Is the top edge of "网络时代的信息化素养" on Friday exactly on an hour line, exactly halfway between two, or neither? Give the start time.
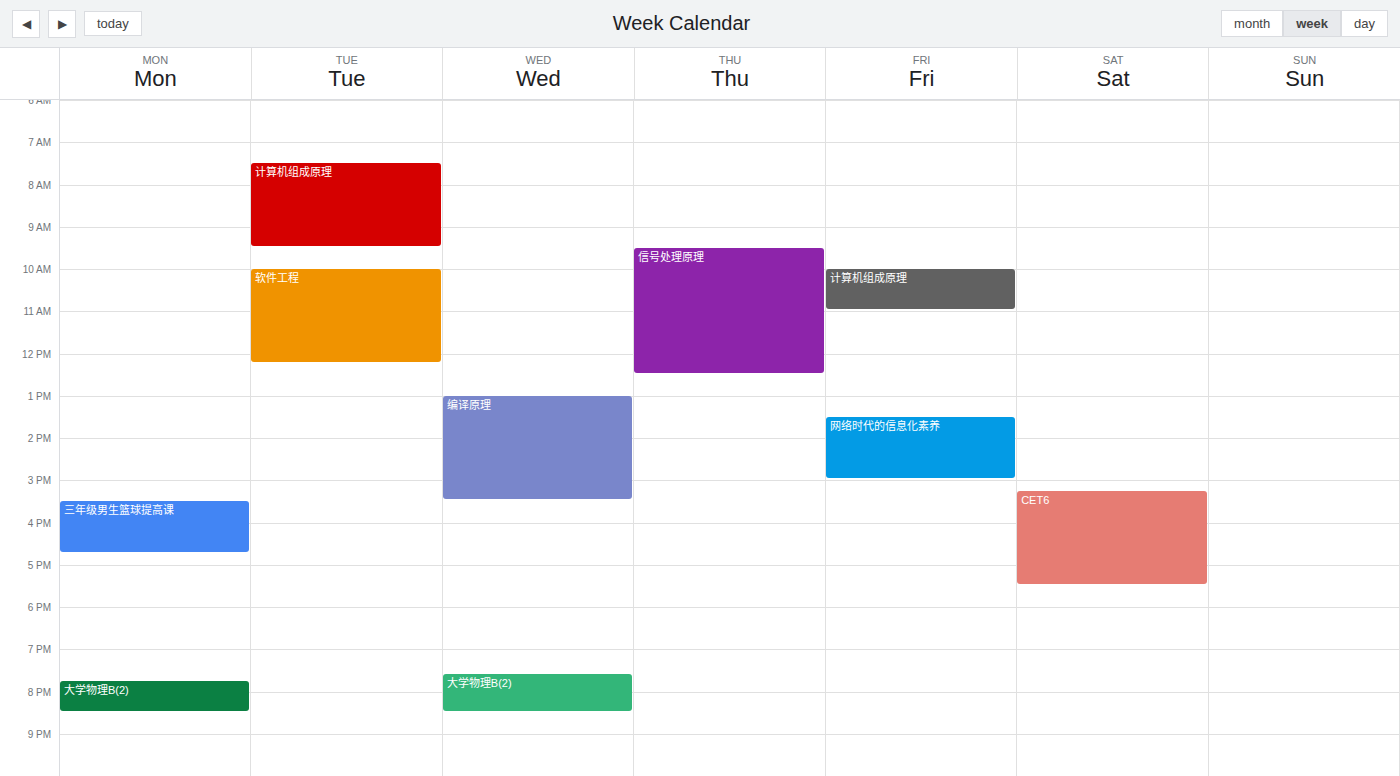
1:30 PM -- halfway between the 1 PM and 2 PM lines.